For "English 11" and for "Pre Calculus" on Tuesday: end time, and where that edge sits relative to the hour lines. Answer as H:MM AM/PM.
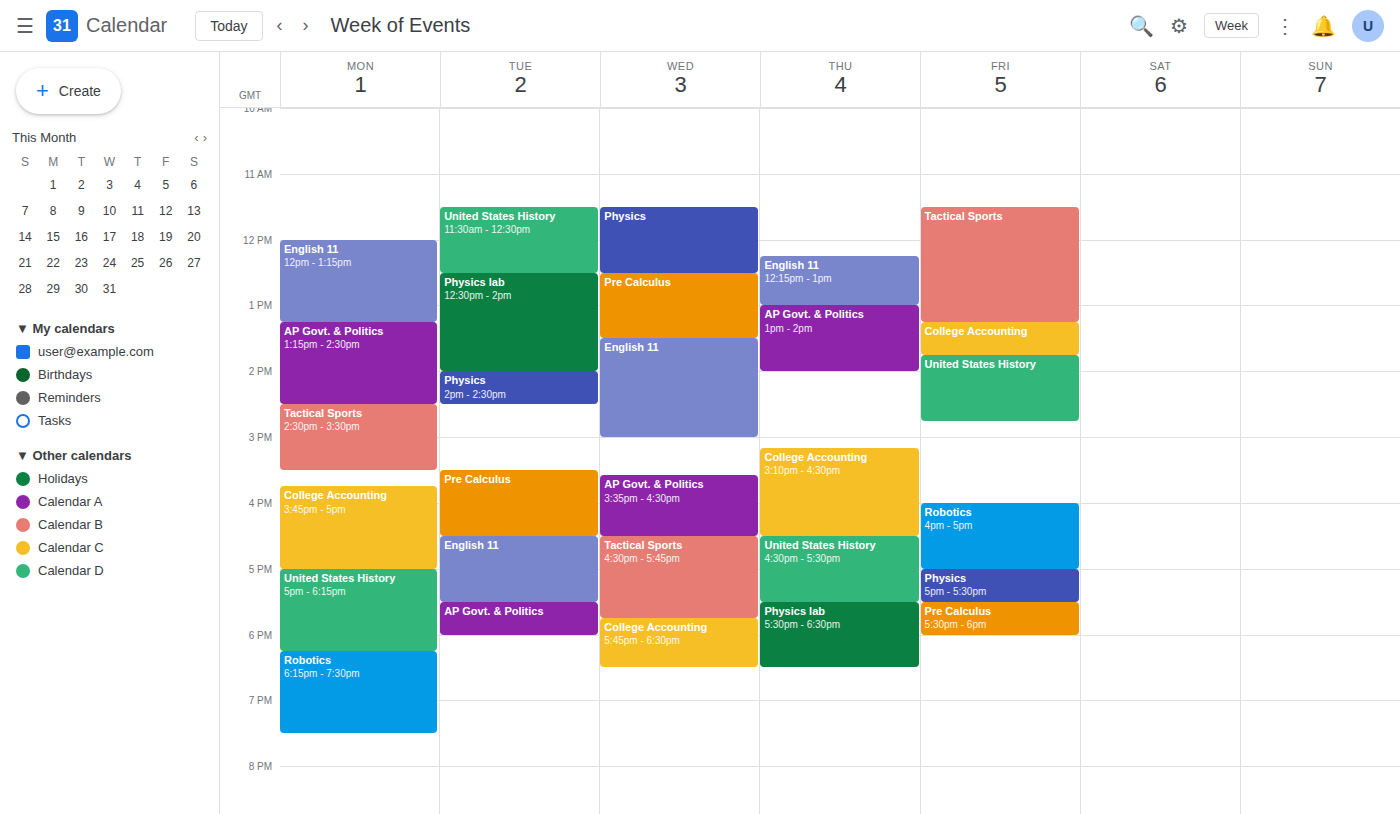
"English 11": 5:30 PM, halfway between the 5 PM and 6 PM lines. "Pre Calculus": 4:30 PM, halfway between the 4 PM and 5 PM lines.